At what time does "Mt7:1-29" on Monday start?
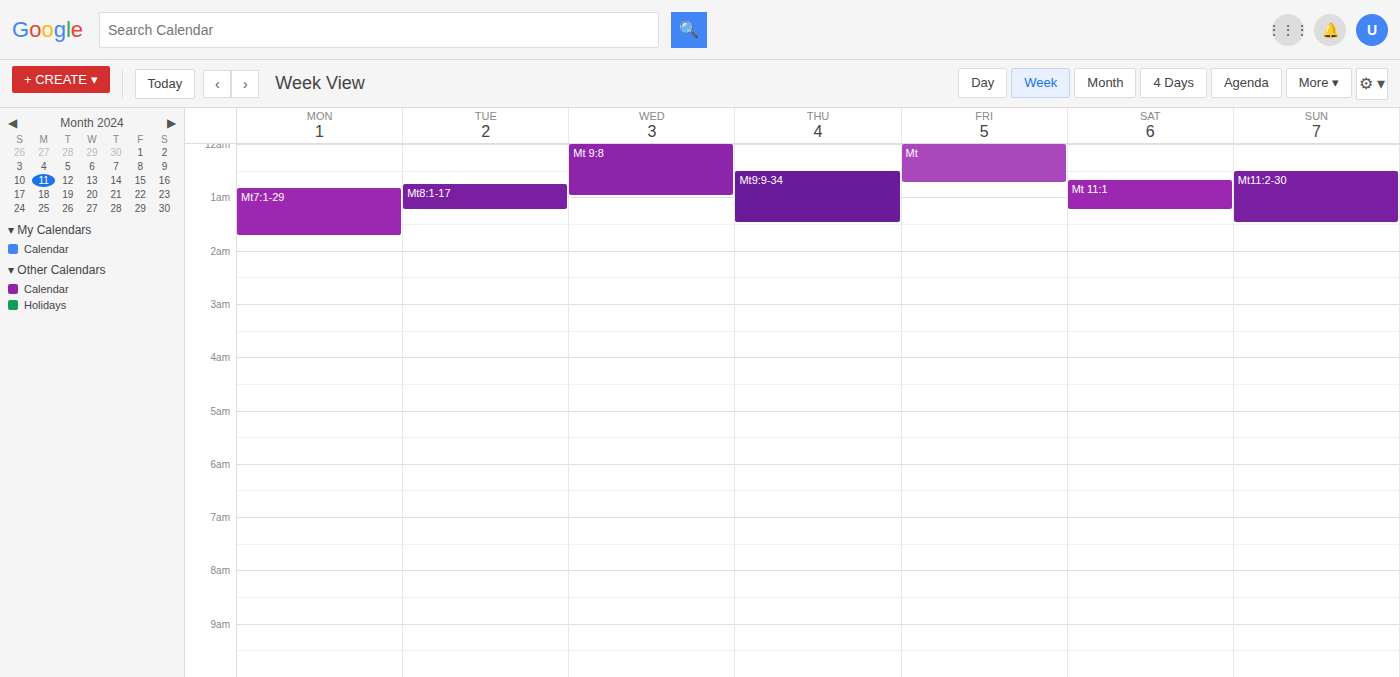
12:50 AM